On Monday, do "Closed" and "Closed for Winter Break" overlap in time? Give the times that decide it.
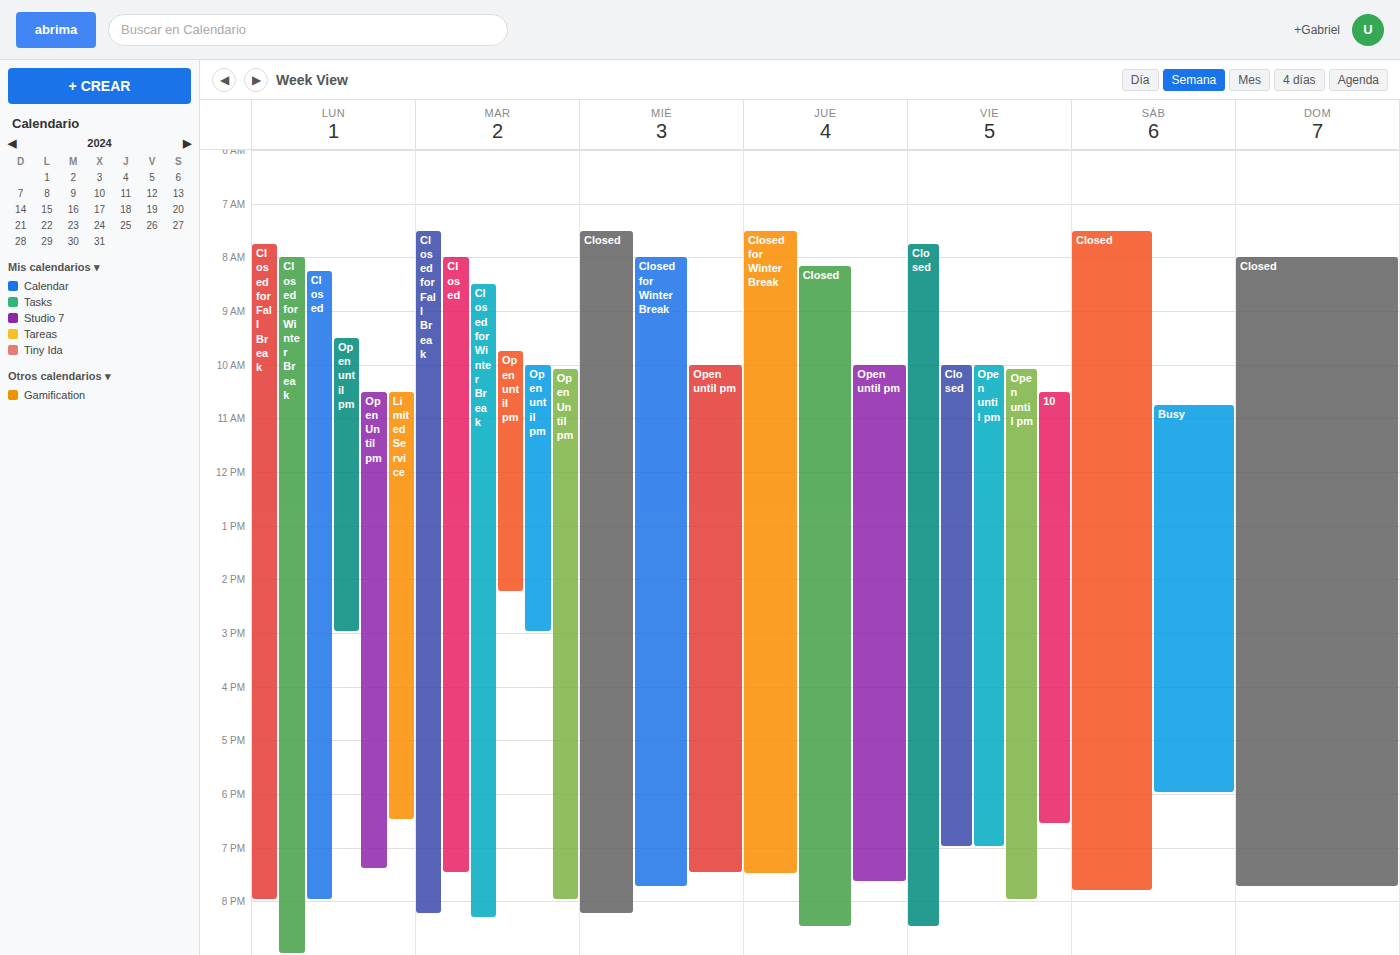
"Closed" runs 8:15 AM to 8:00 PM, inside "Closed for Winter Break" -- they overlap.